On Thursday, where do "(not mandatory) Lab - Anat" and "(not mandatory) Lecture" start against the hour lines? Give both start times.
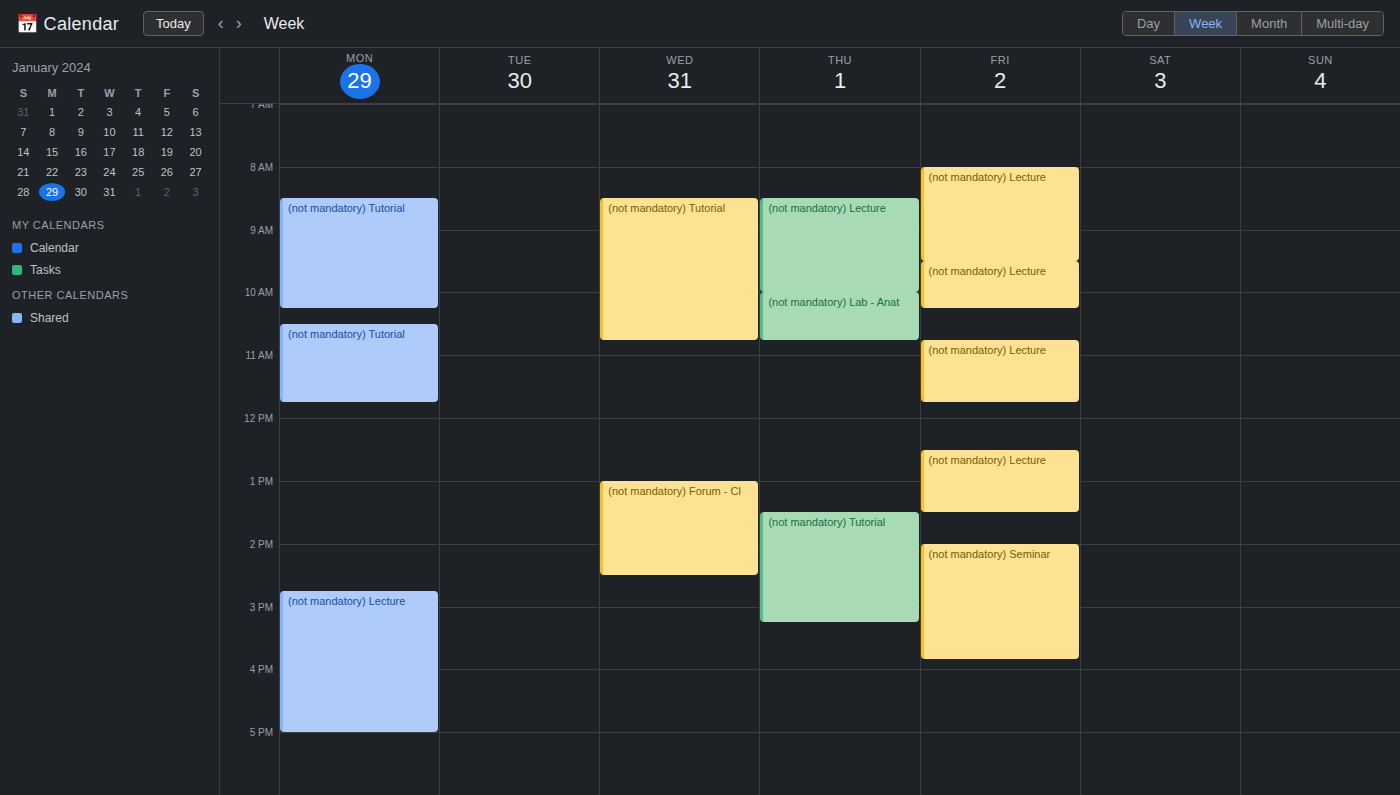
"(not mandatory) Lab - Anat": 10:00 AM, exactly on the 10 AM line. "(not mandatory) Lecture": 8:30 AM, halfway between the 8 AM and 9 AM lines.